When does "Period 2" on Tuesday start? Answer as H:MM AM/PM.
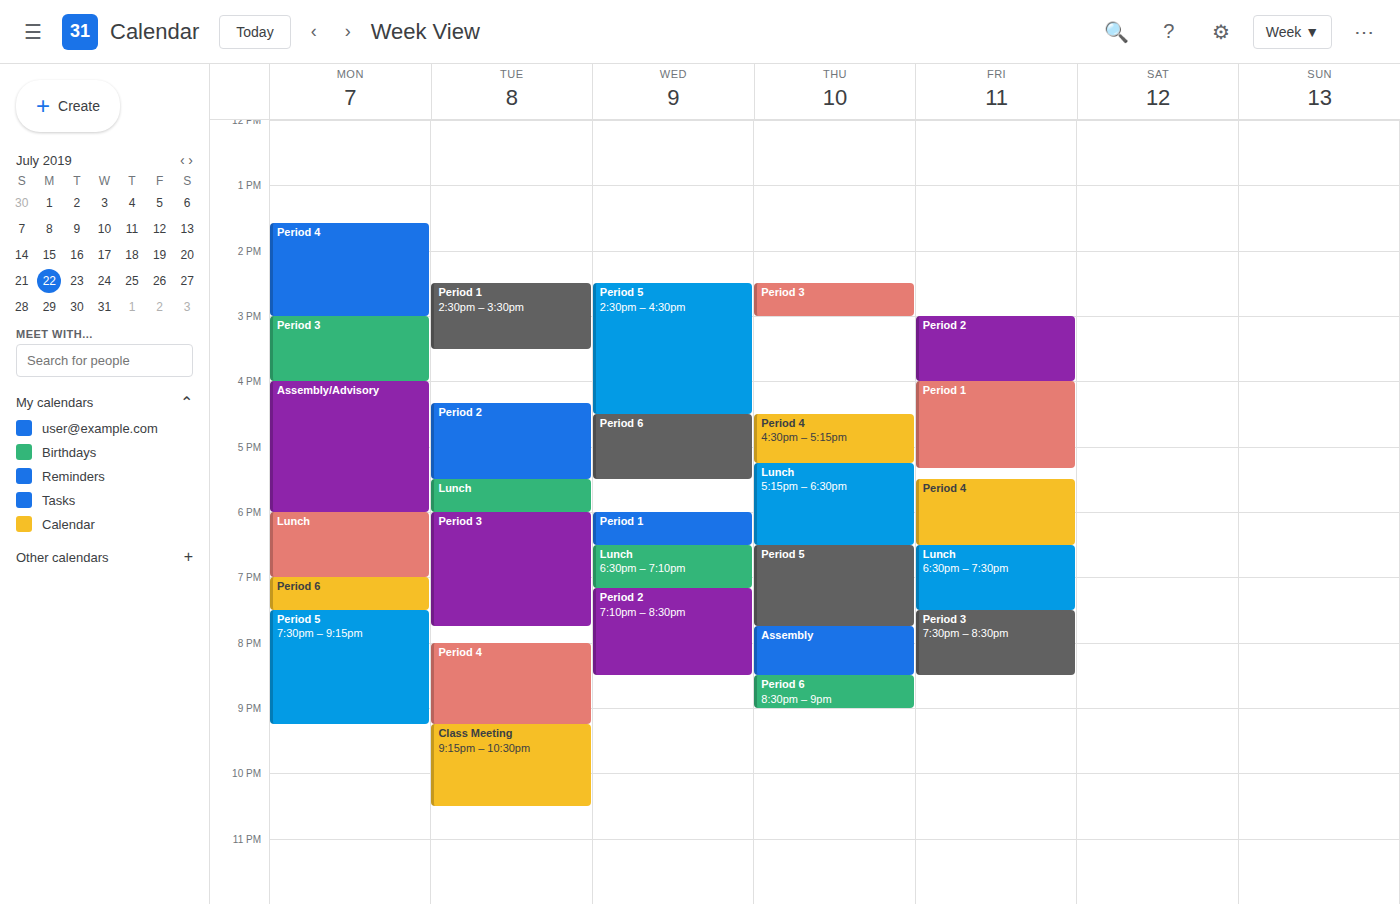
4:20 PM